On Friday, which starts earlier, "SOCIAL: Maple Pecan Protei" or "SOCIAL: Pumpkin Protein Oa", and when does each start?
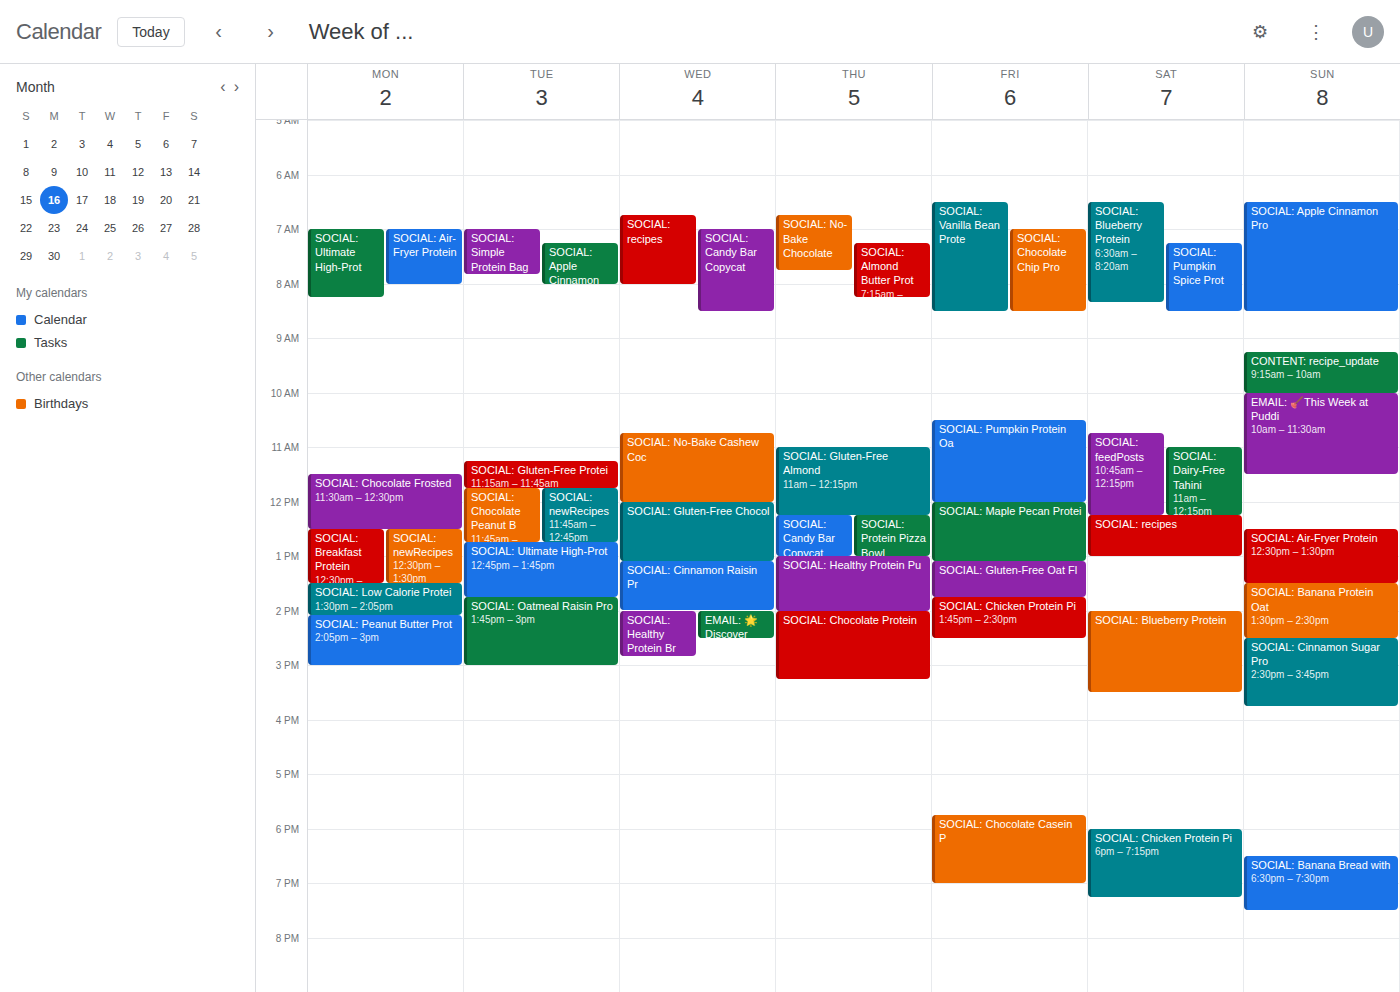
"SOCIAL: Pumpkin Protein Oa" 10:30 AM; "SOCIAL: Maple Pecan Protei" 12:00 PM.